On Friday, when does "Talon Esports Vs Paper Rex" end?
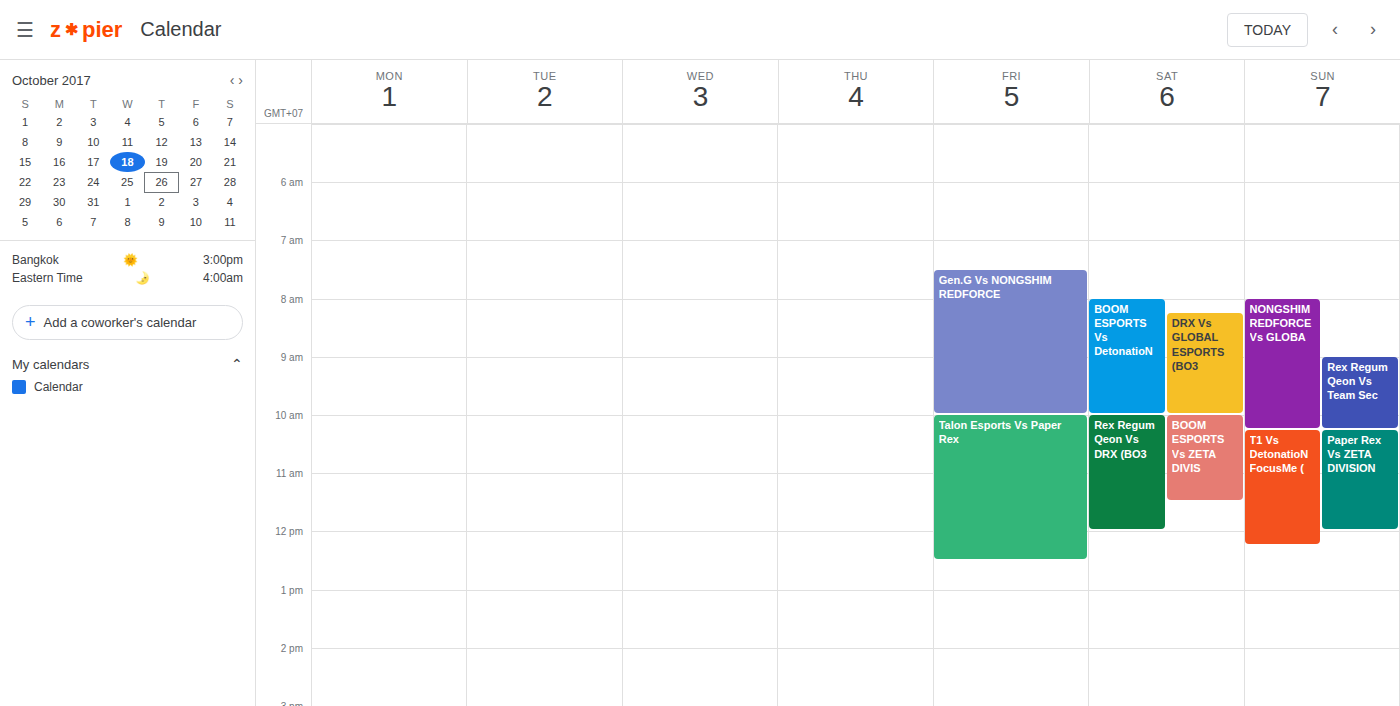
12:30